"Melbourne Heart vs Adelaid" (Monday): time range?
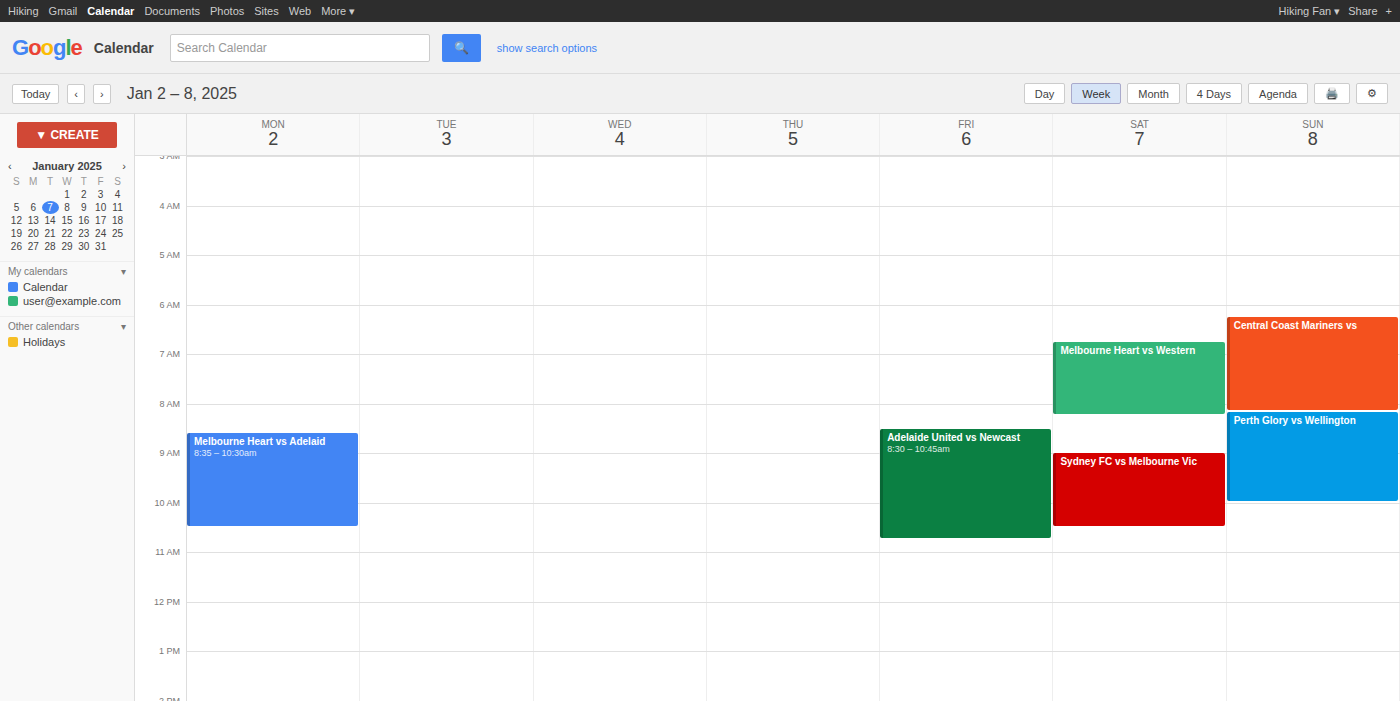
8:35 AM to 10:30 AM